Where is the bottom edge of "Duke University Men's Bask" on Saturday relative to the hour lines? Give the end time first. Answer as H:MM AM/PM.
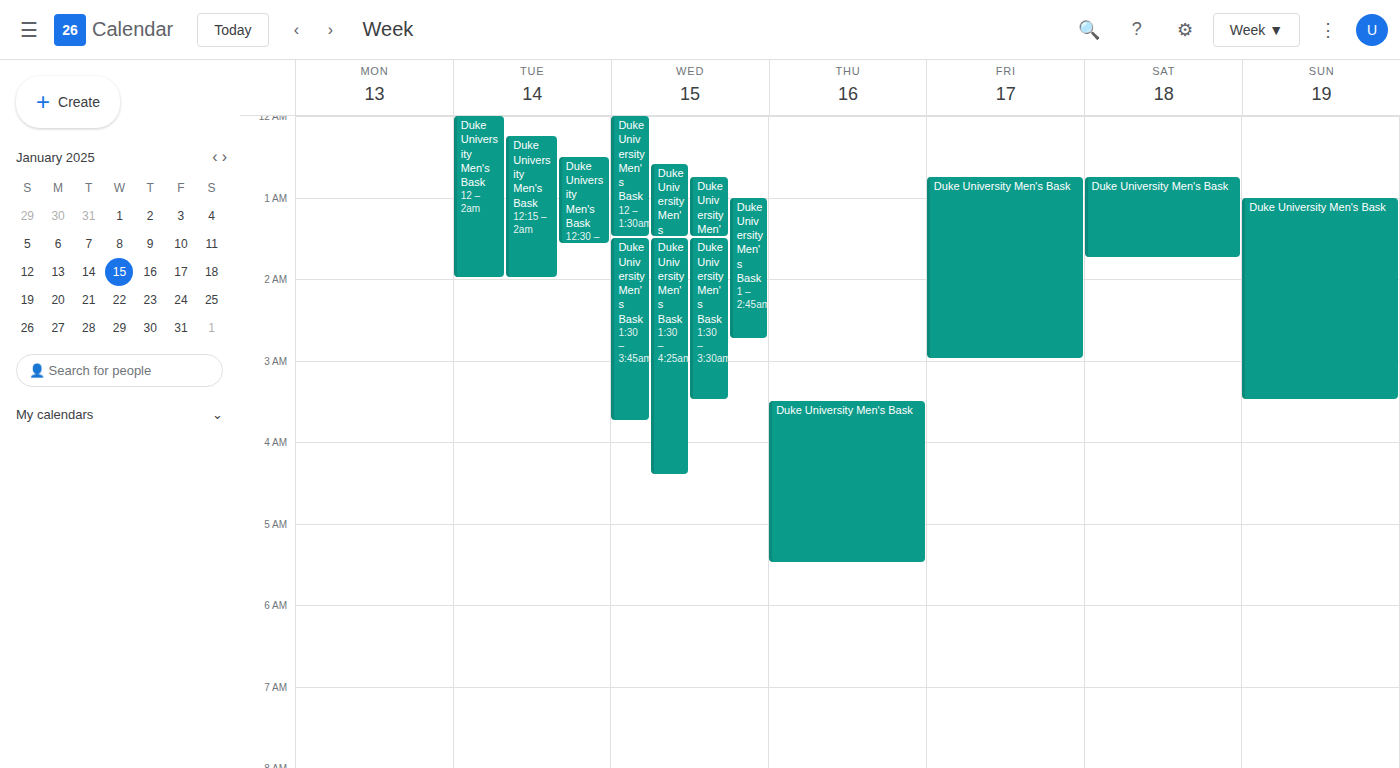
1:45 AM -- neither: three quarters of the way from the 1 AM line to the 2 AM line.